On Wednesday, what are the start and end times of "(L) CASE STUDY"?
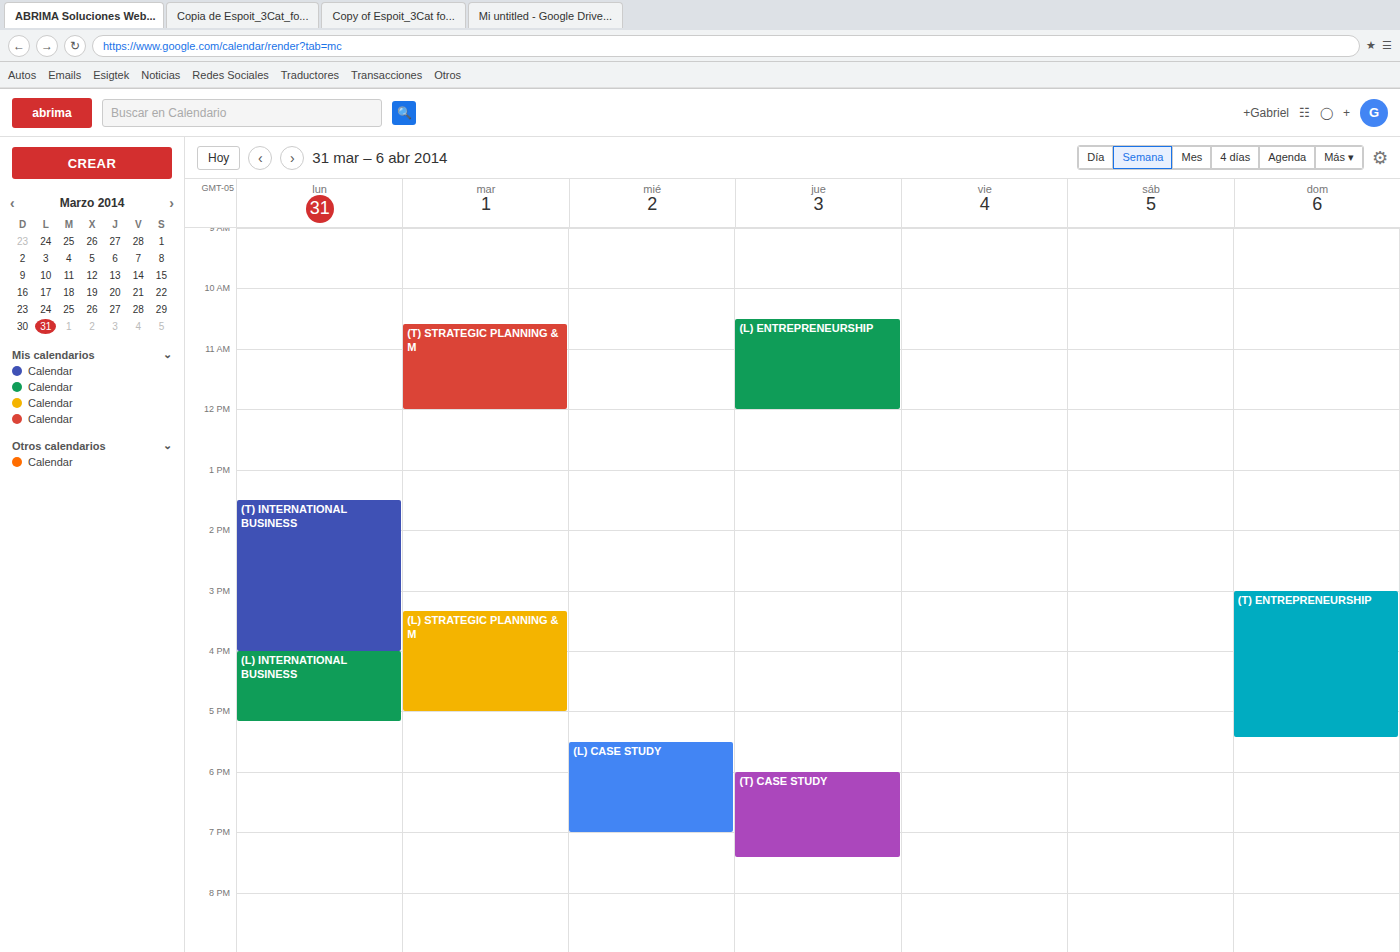
5:30 PM to 7:00 PM